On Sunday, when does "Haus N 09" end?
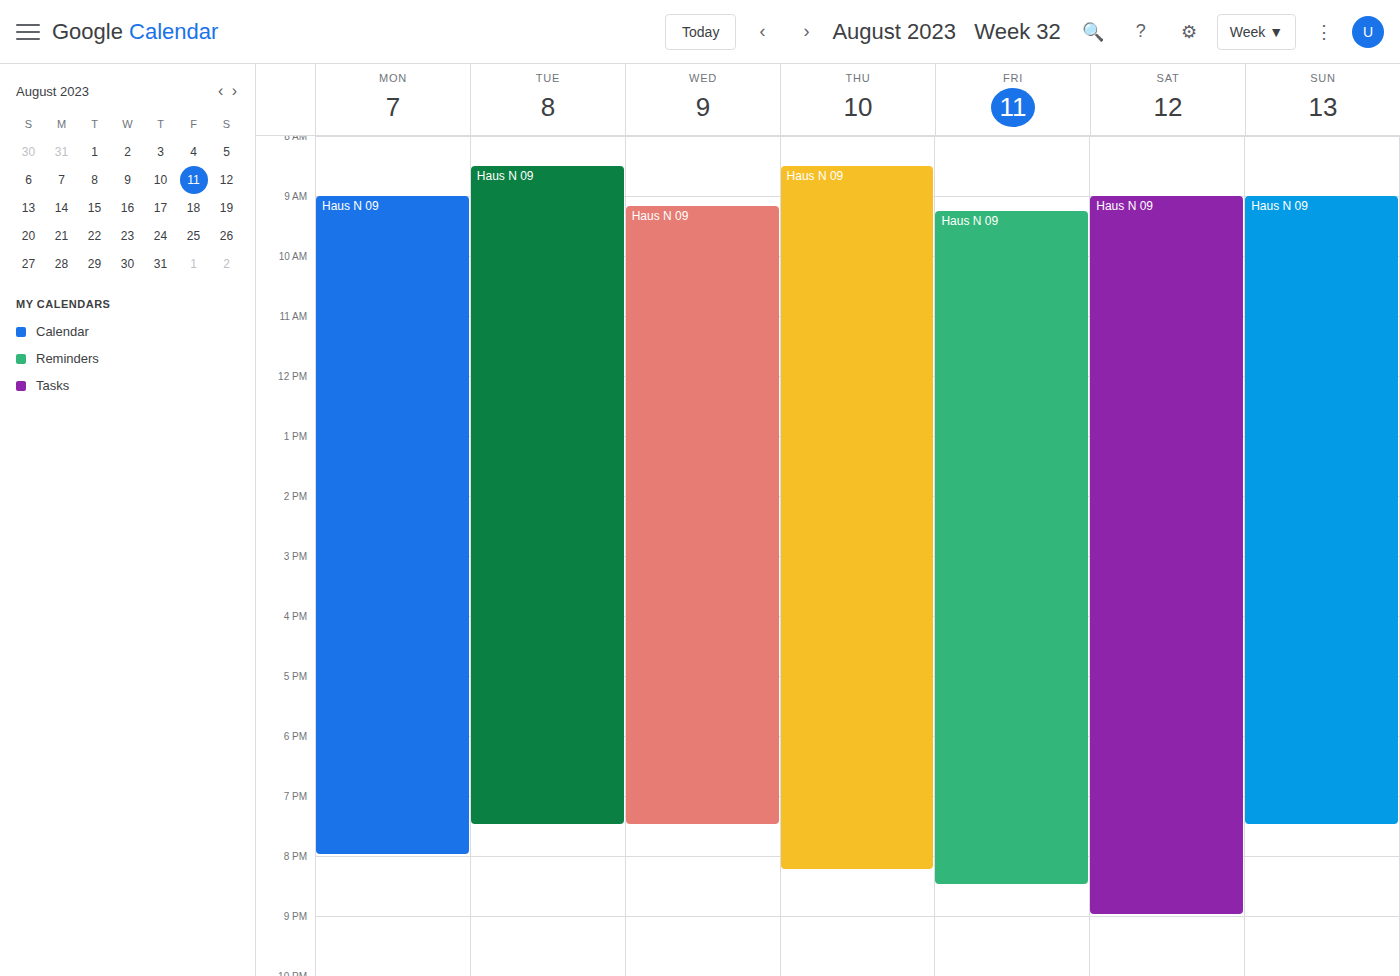
7:30 PM